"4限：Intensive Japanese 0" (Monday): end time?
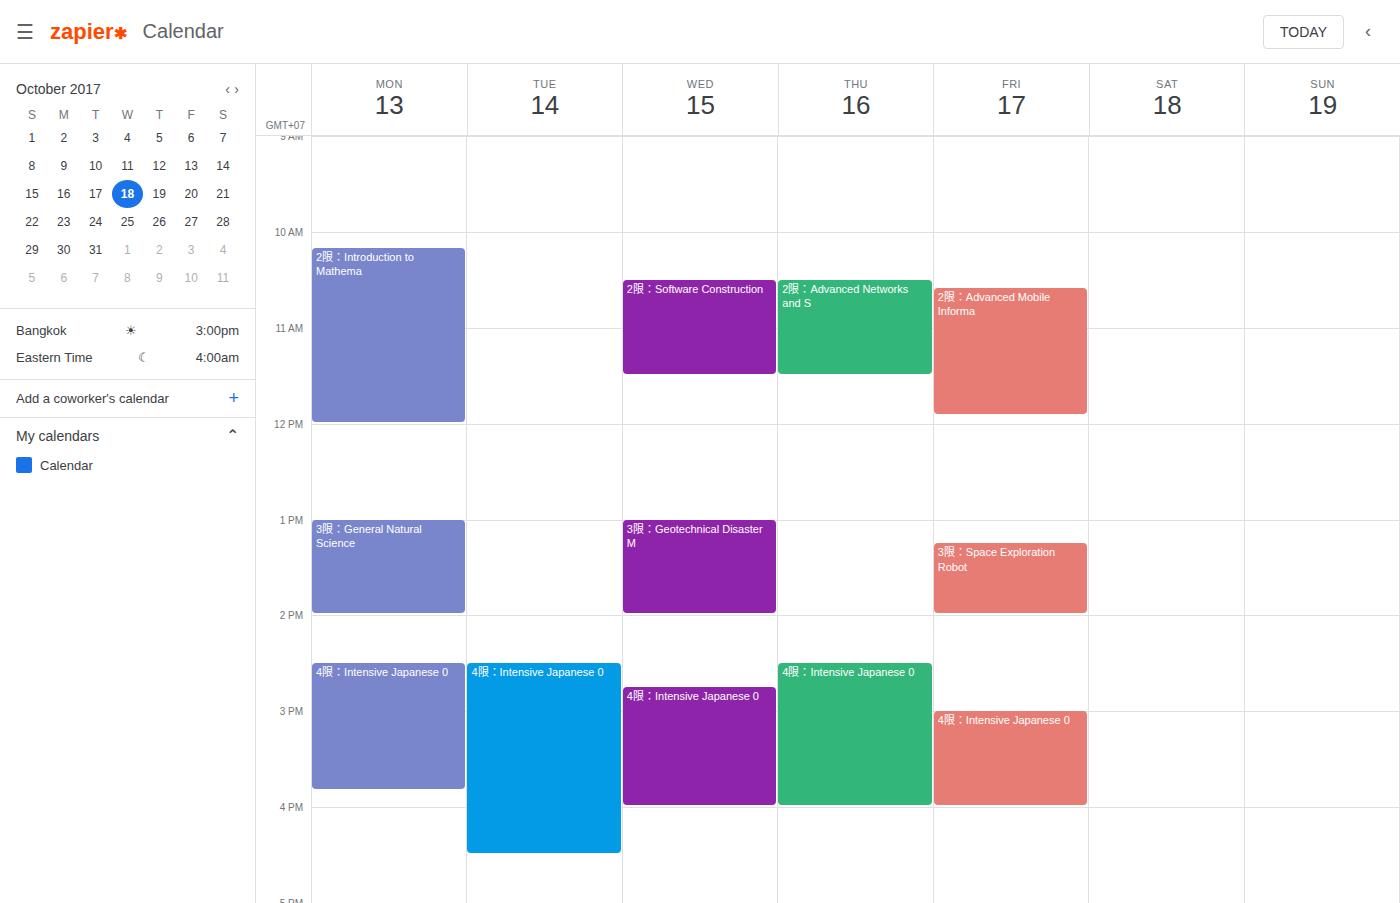
3:50 PM